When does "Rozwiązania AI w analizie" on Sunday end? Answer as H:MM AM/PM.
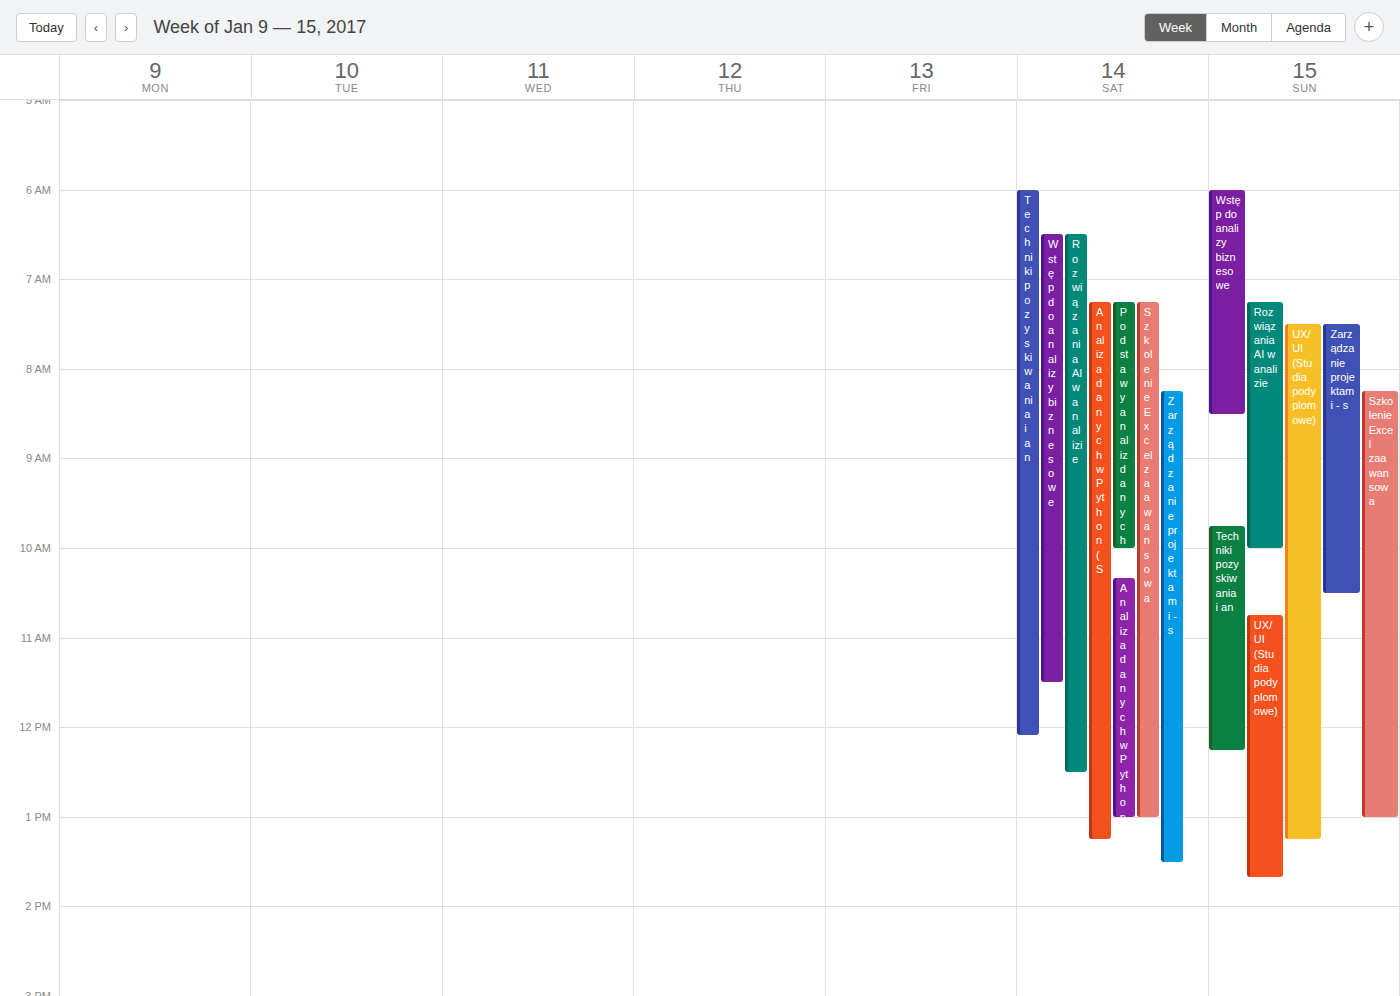
10:00 AM